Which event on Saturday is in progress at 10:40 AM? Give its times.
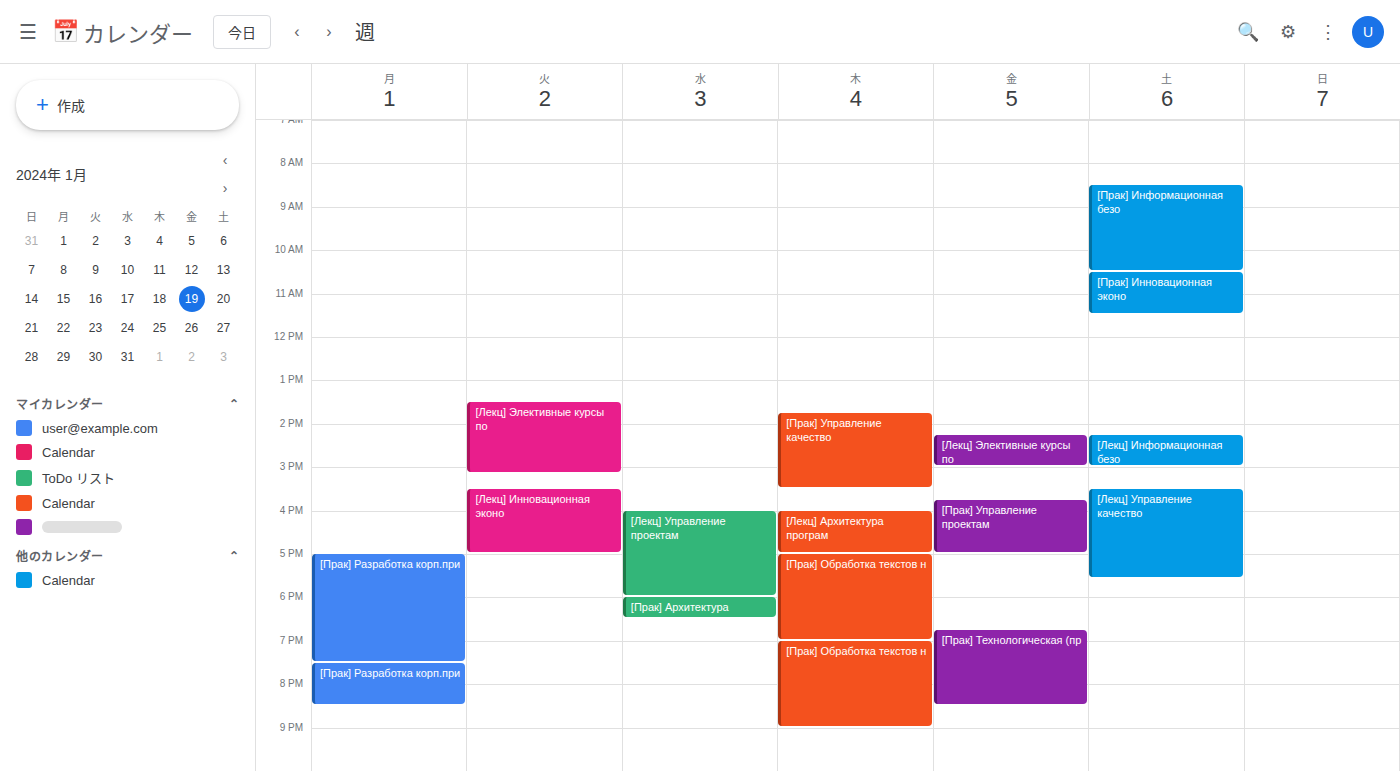
"[Прак] Инновационная эконо", 10:30 AM to 11:30 AM